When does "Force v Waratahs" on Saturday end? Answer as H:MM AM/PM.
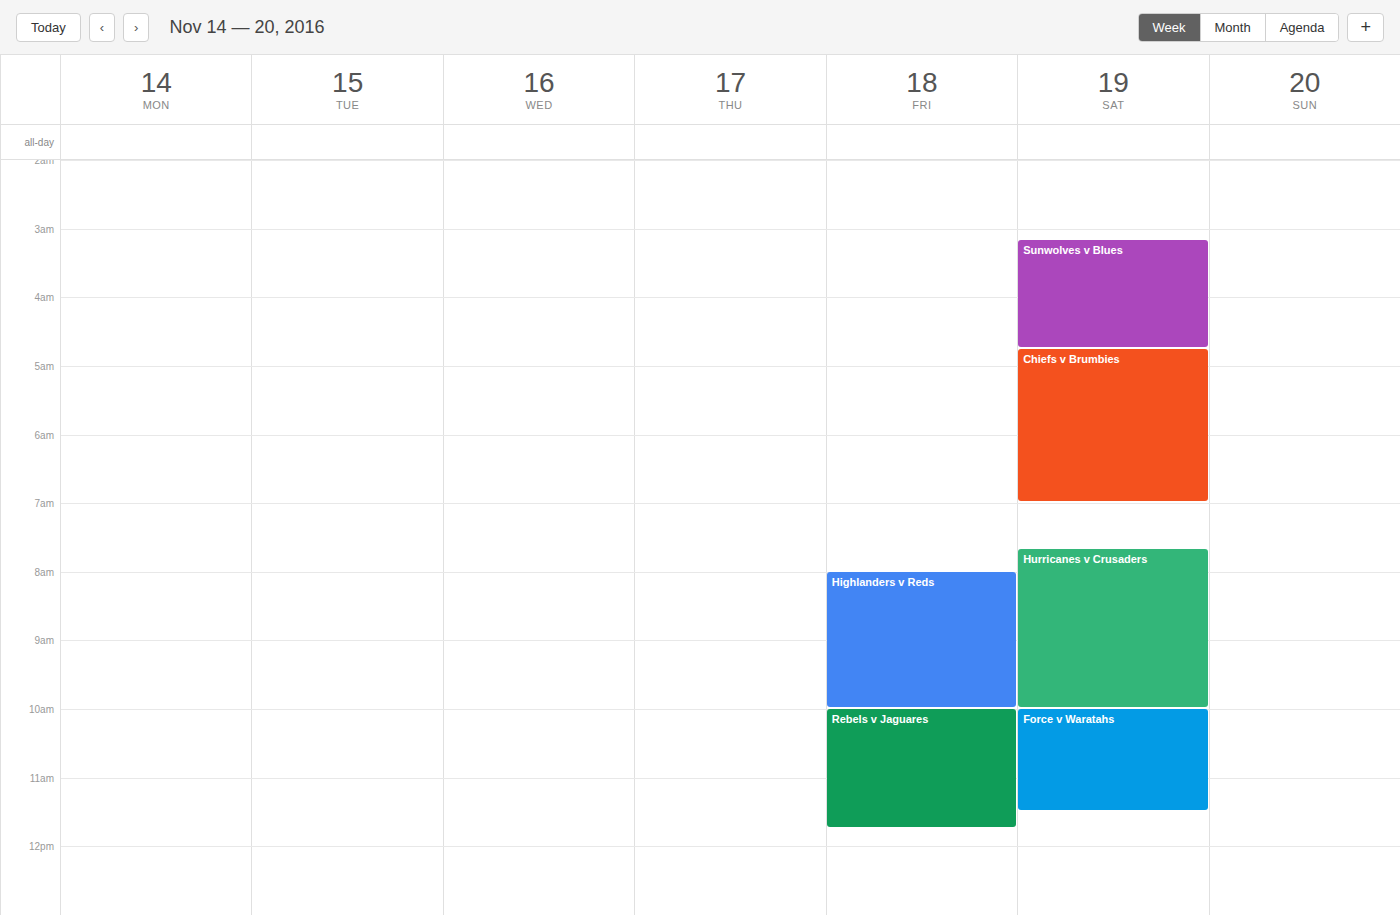
11:30 AM